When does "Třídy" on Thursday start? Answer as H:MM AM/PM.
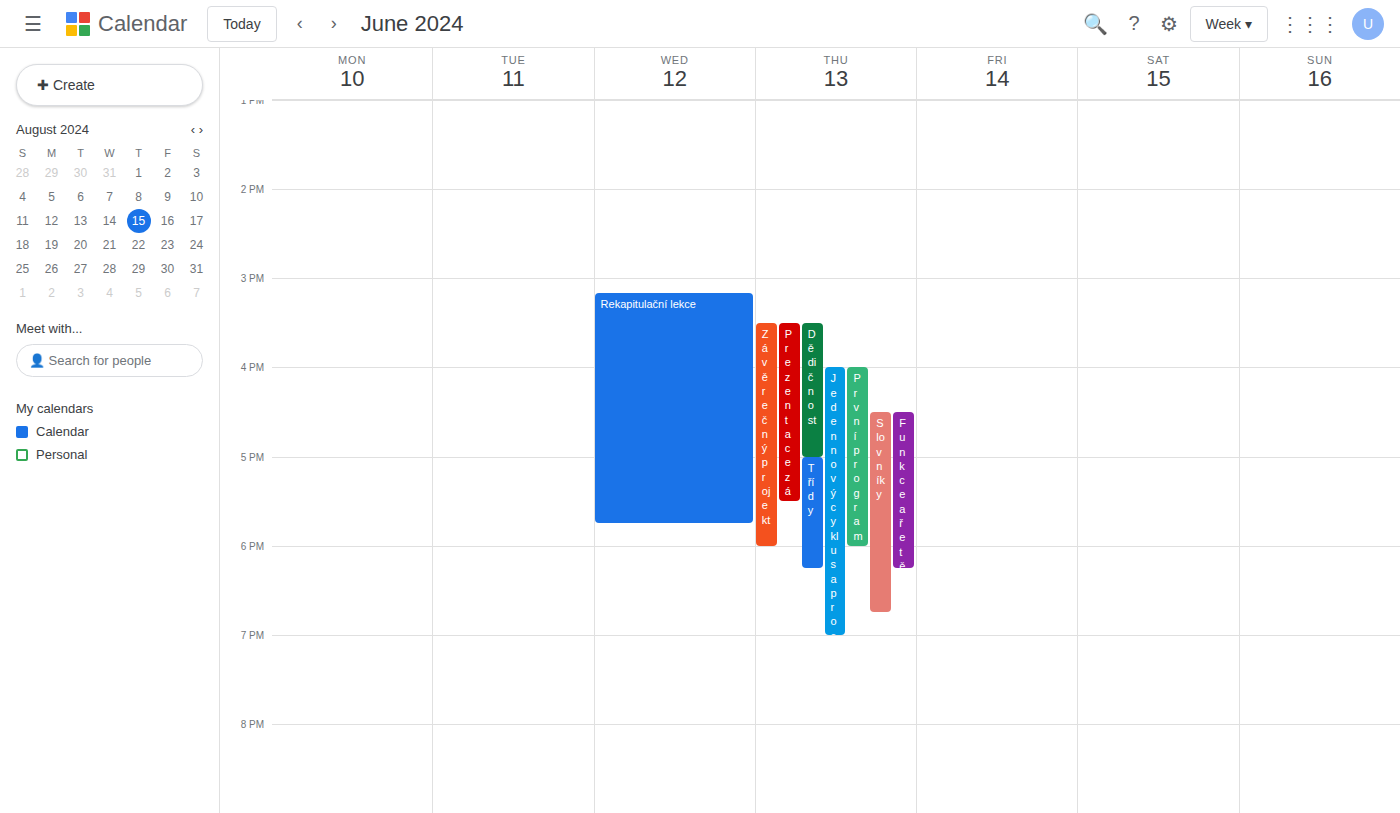
5:00 PM